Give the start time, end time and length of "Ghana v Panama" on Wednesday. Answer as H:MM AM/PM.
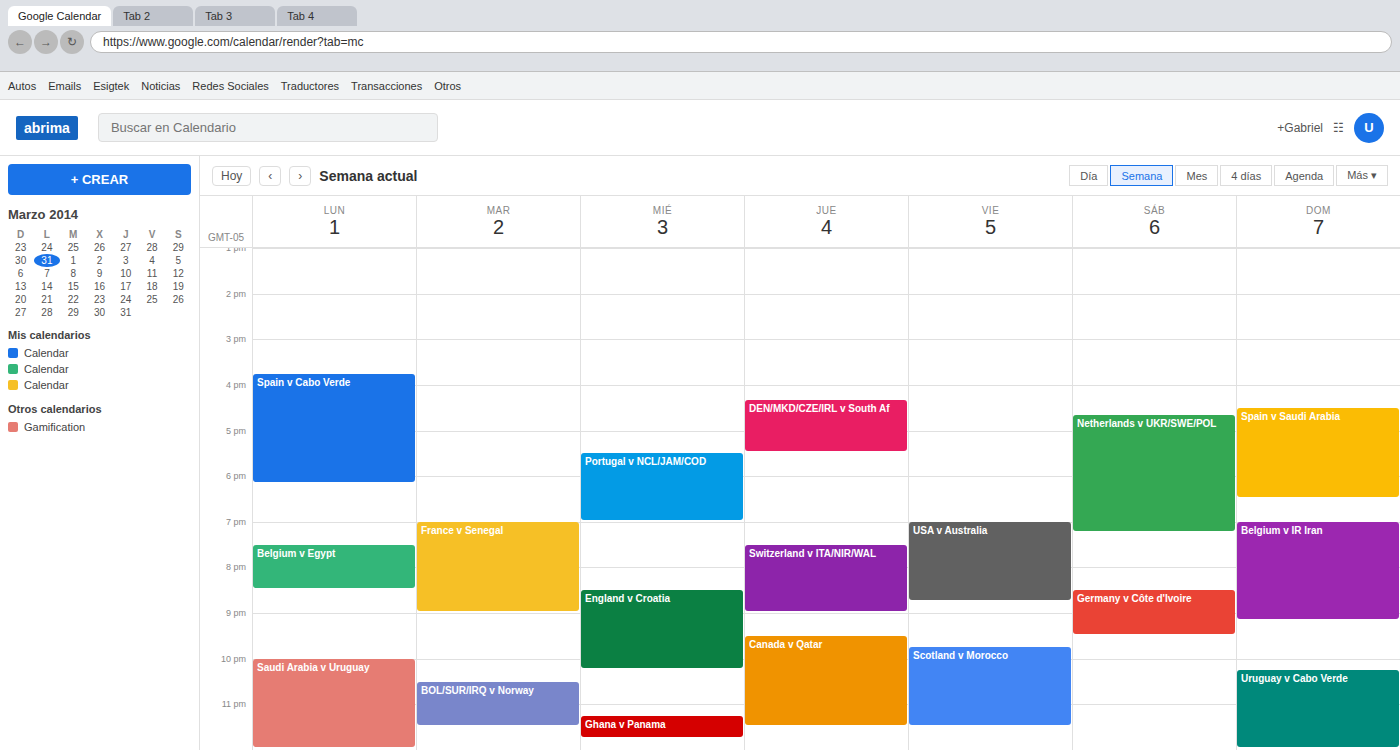
11:15 PM to 11:45 PM, 30 minutes